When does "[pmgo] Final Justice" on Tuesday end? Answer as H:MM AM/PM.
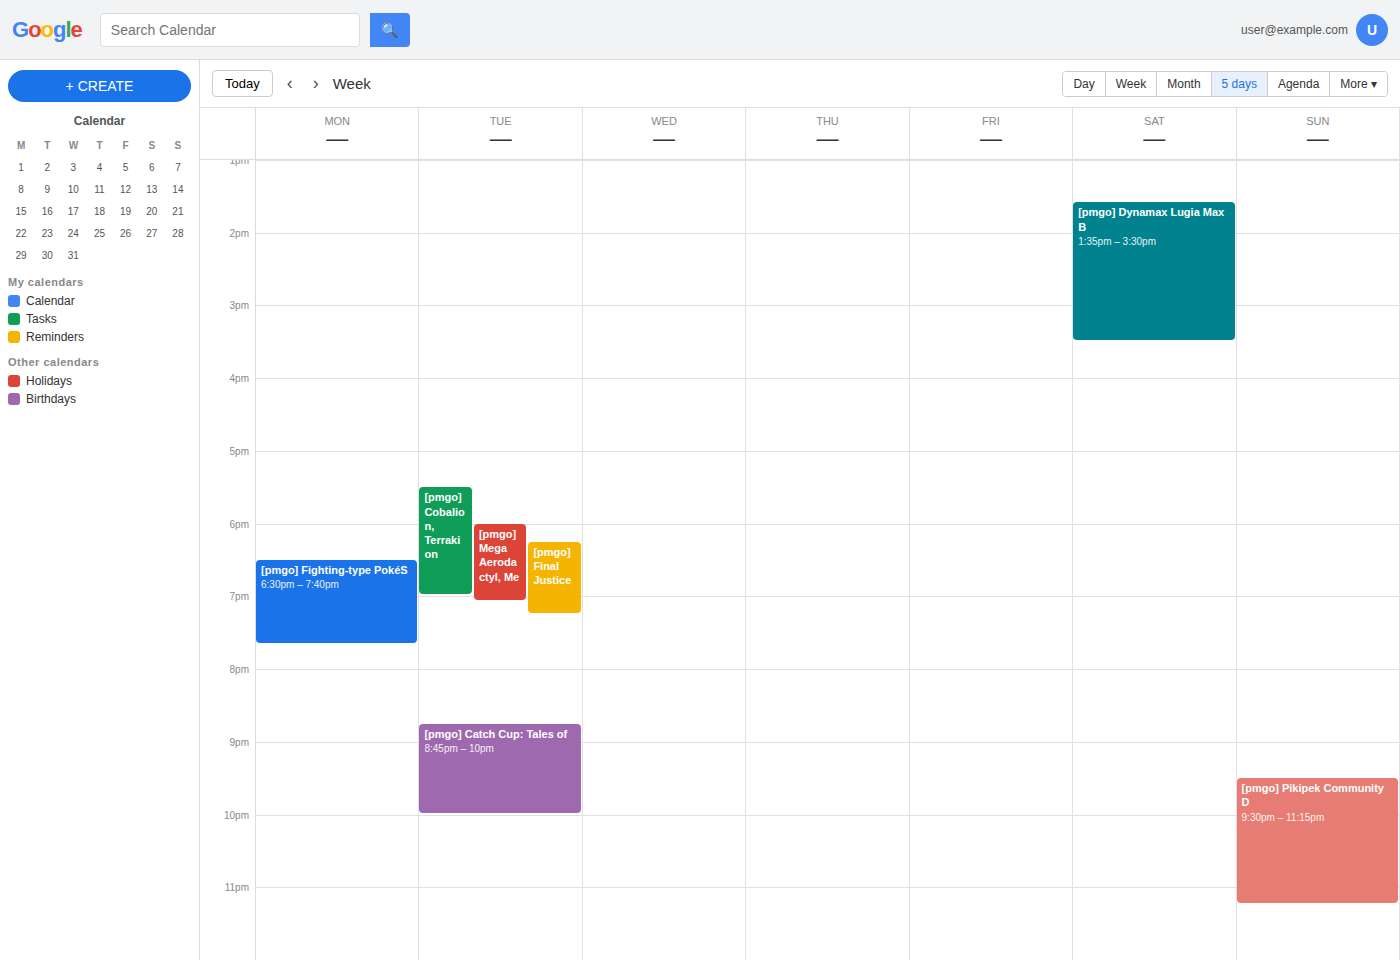
7:15 PM